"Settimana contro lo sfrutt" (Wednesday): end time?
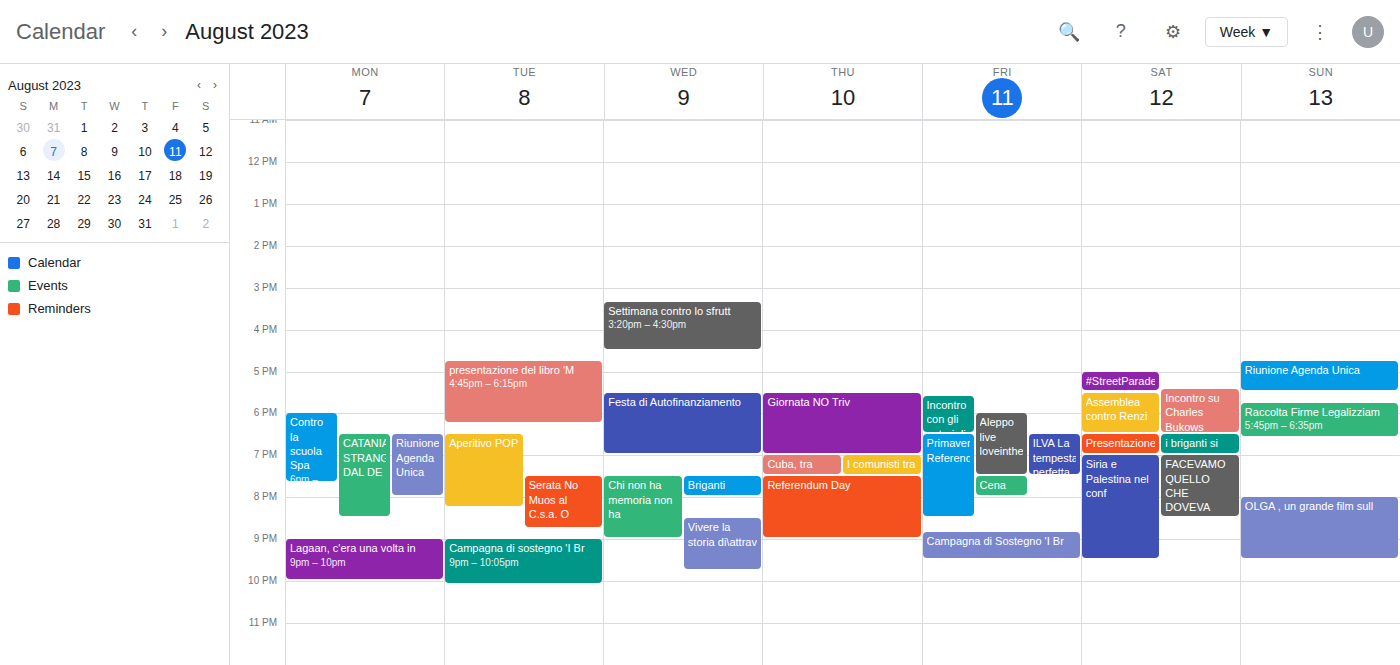
4:30 PM